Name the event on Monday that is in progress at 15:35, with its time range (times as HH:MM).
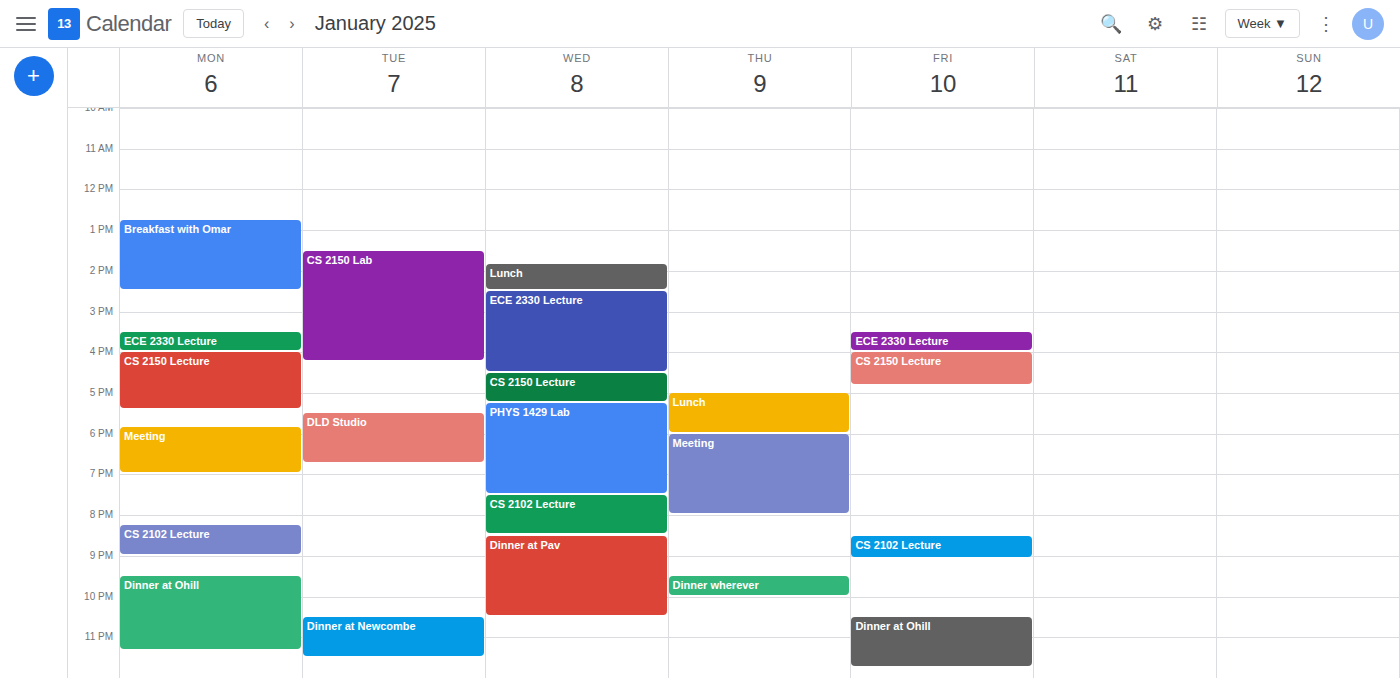
"ECE 2330 Lecture", 15:30 to 16:00